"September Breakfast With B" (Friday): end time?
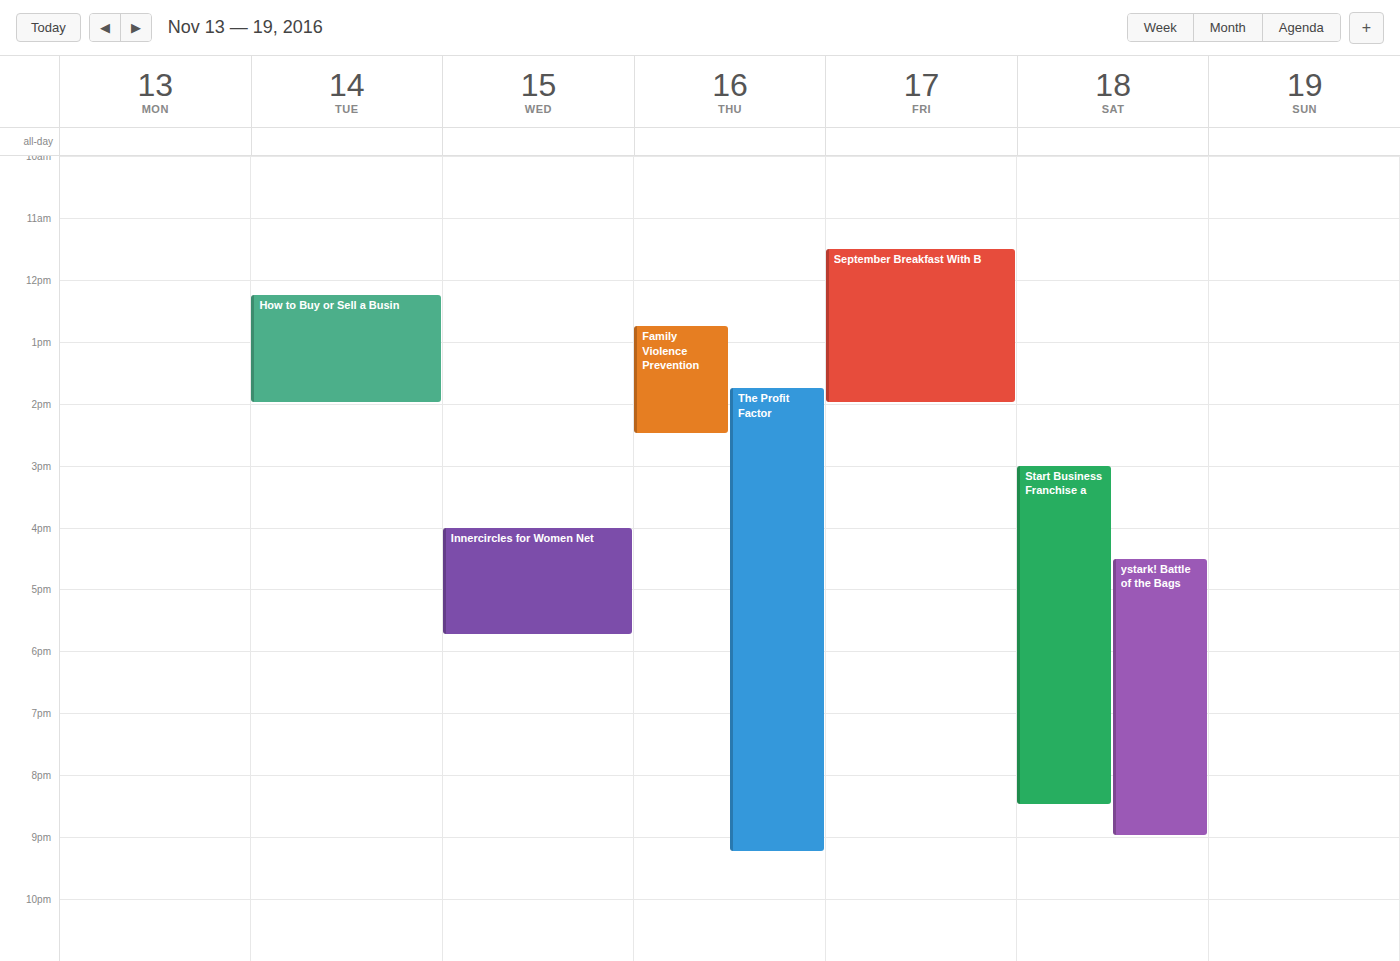
2:00 PM